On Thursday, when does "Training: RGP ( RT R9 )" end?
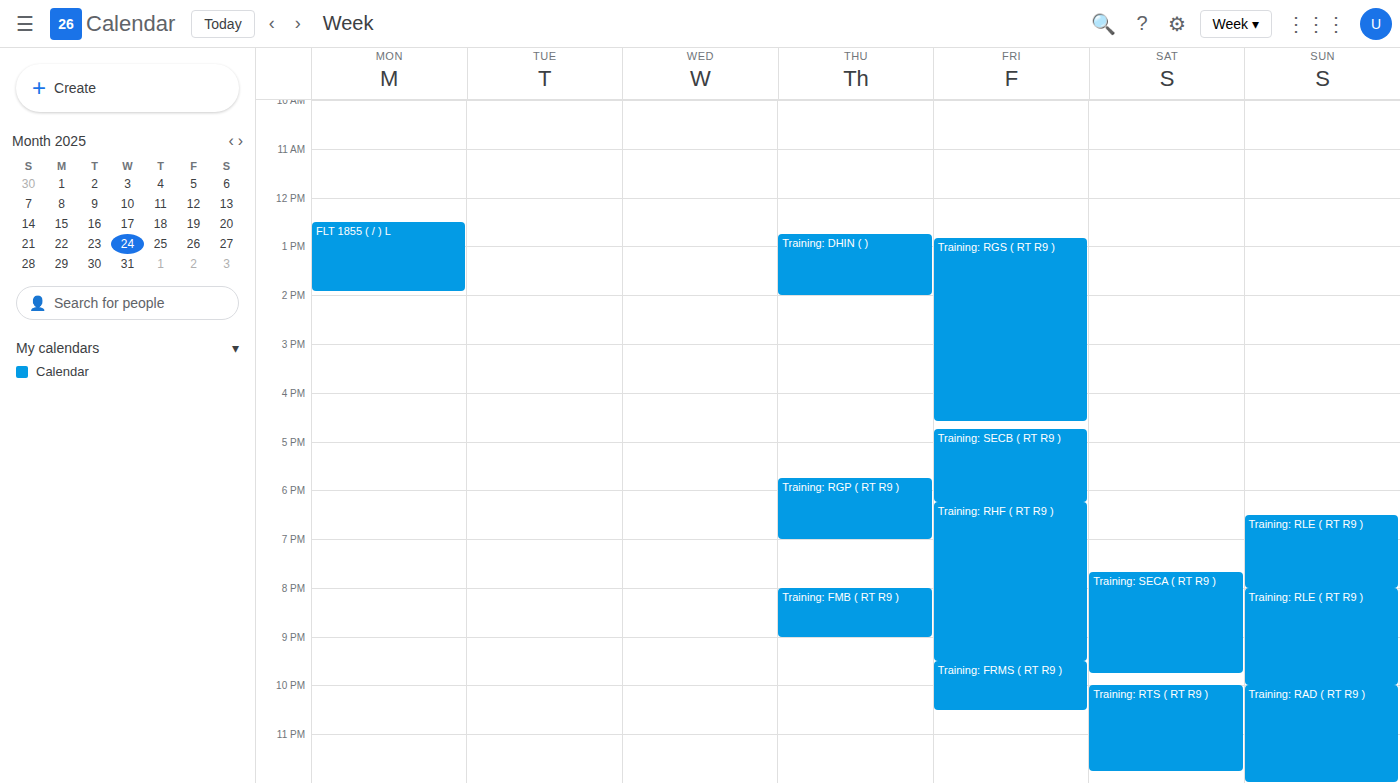
7:00 PM